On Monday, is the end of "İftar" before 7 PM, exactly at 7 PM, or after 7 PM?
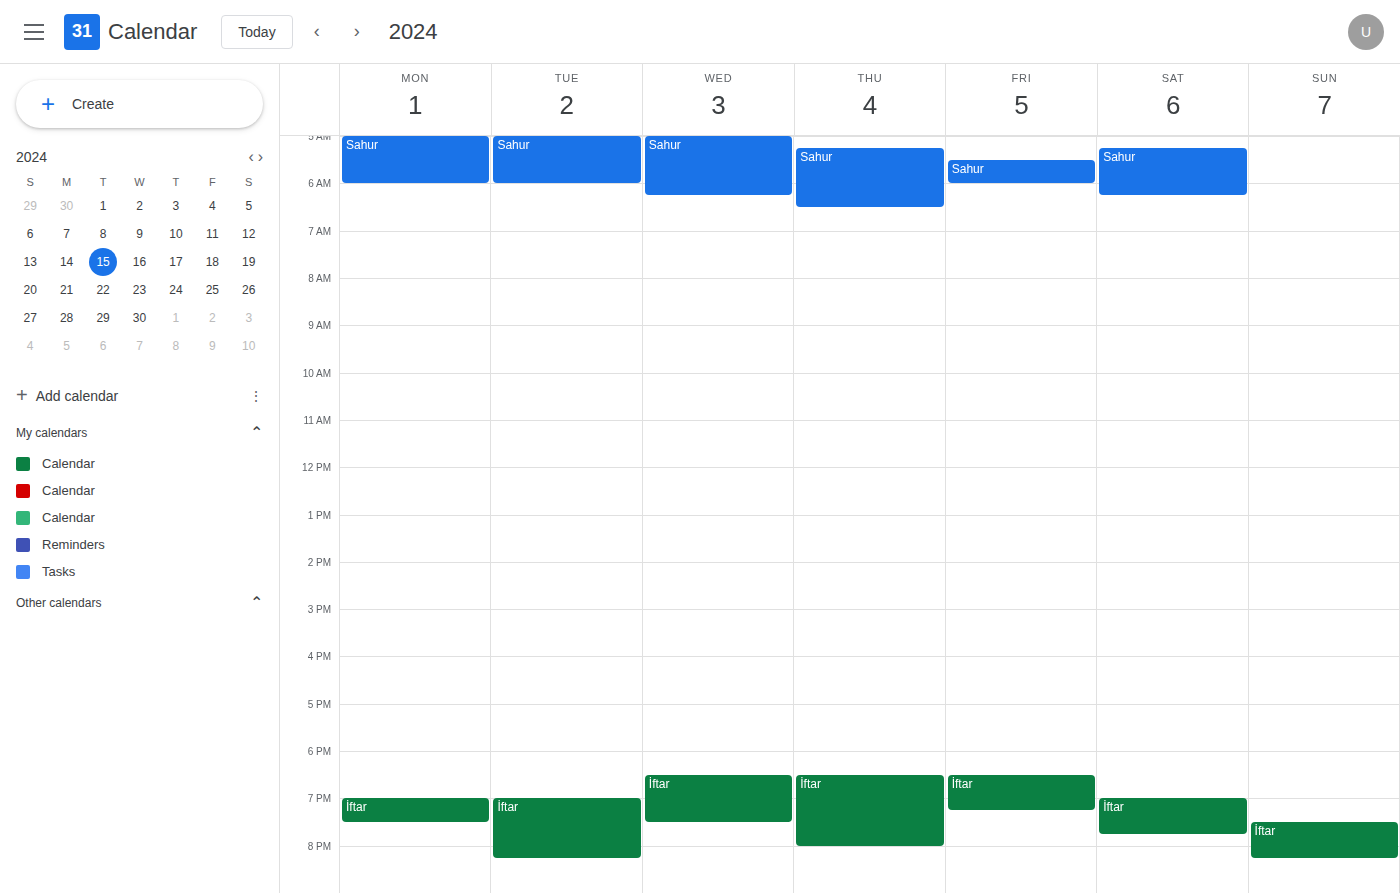
7:30 PM -- after 7 PM, 30 minutes below the 7 PM line.